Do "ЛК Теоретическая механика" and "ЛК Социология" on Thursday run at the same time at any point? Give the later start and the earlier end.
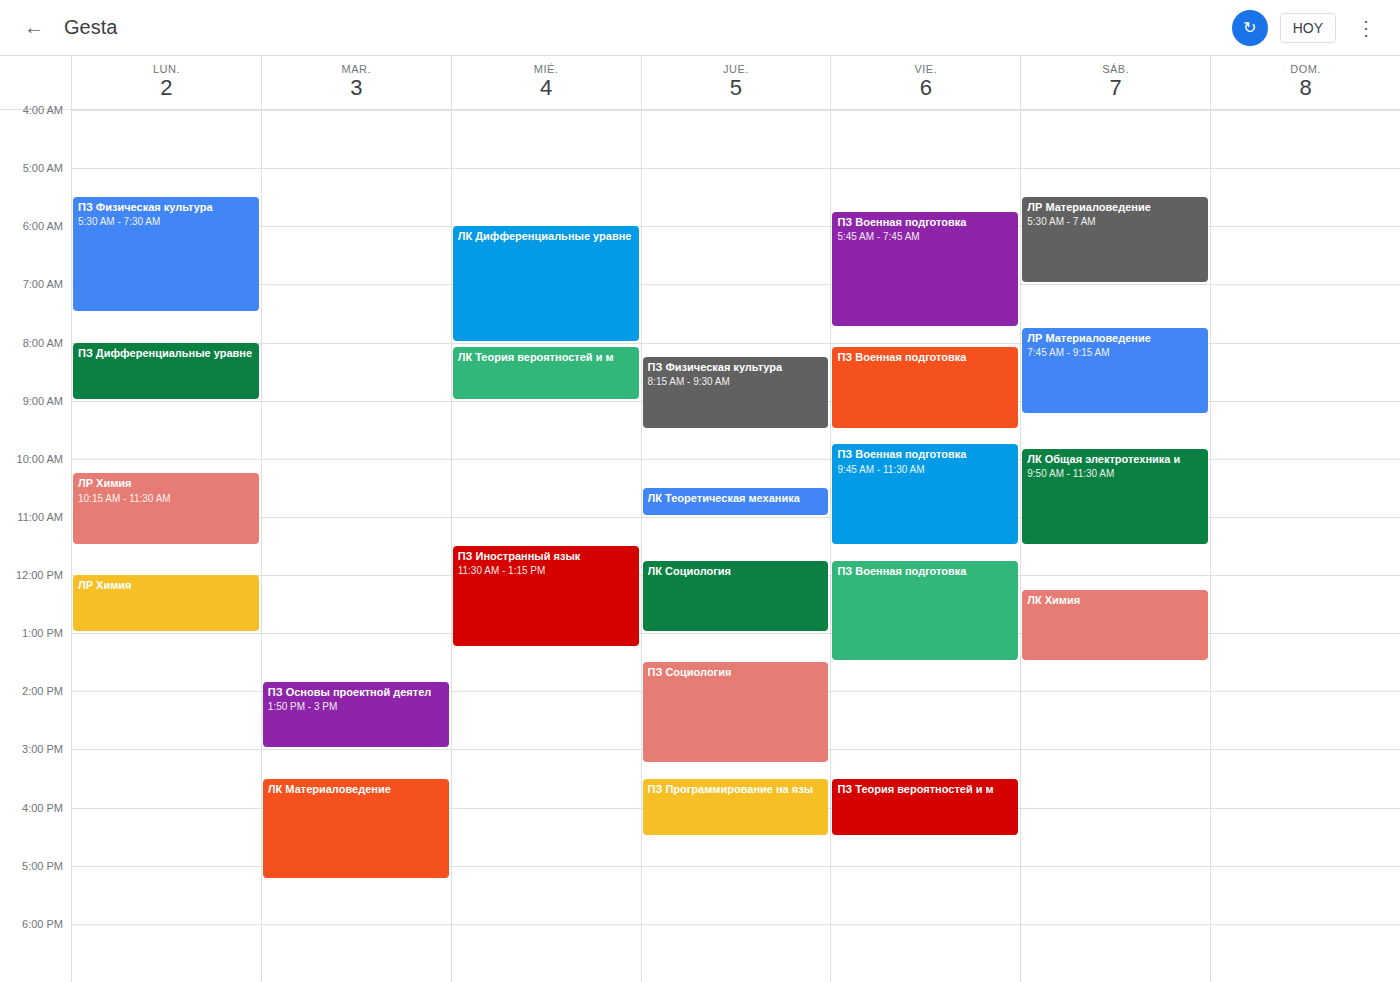
"ЛК Теоретическая механика" ends at 11:00 and "ЛК Социология" starts at 11:45 -- no overlap.